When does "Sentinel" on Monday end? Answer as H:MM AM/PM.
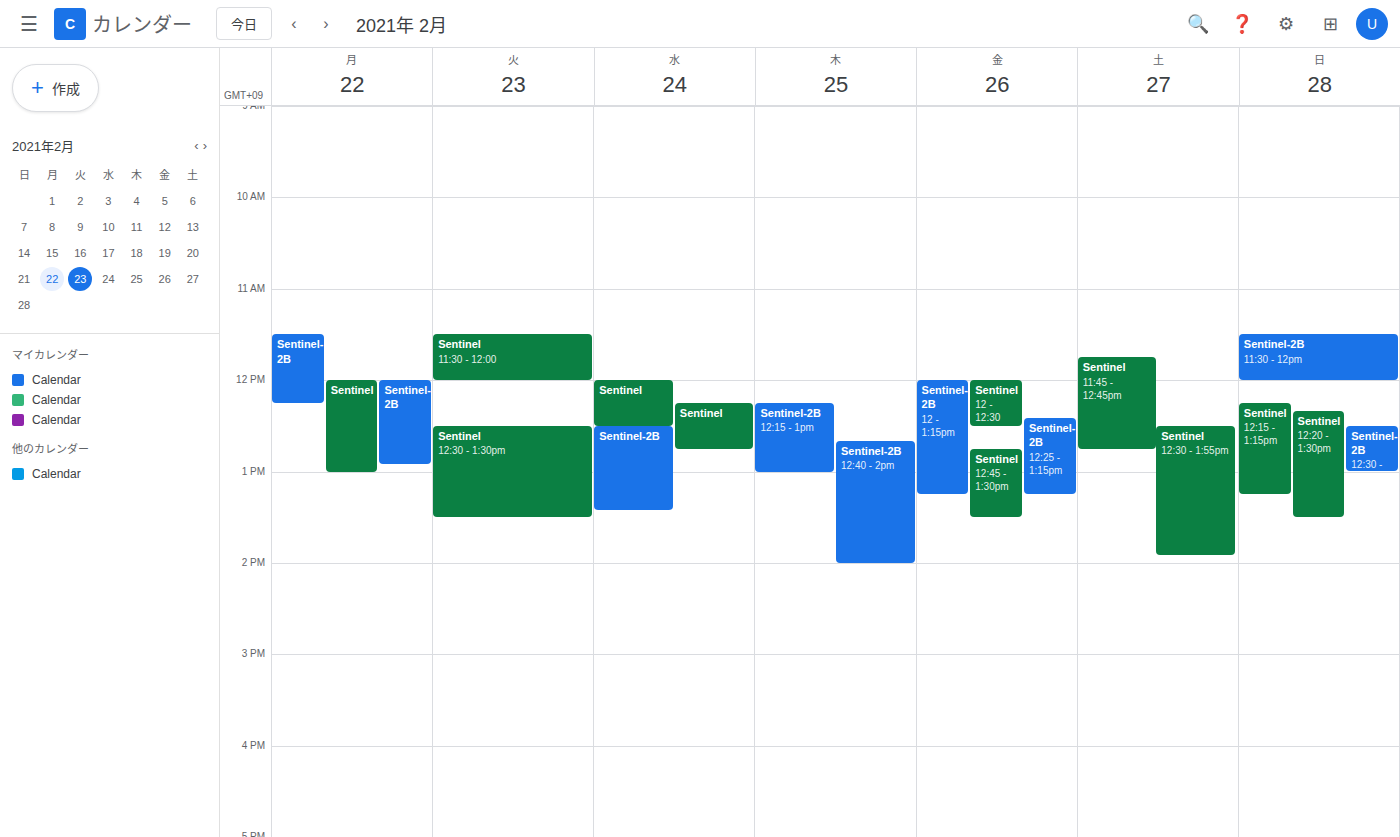
1:00 PM